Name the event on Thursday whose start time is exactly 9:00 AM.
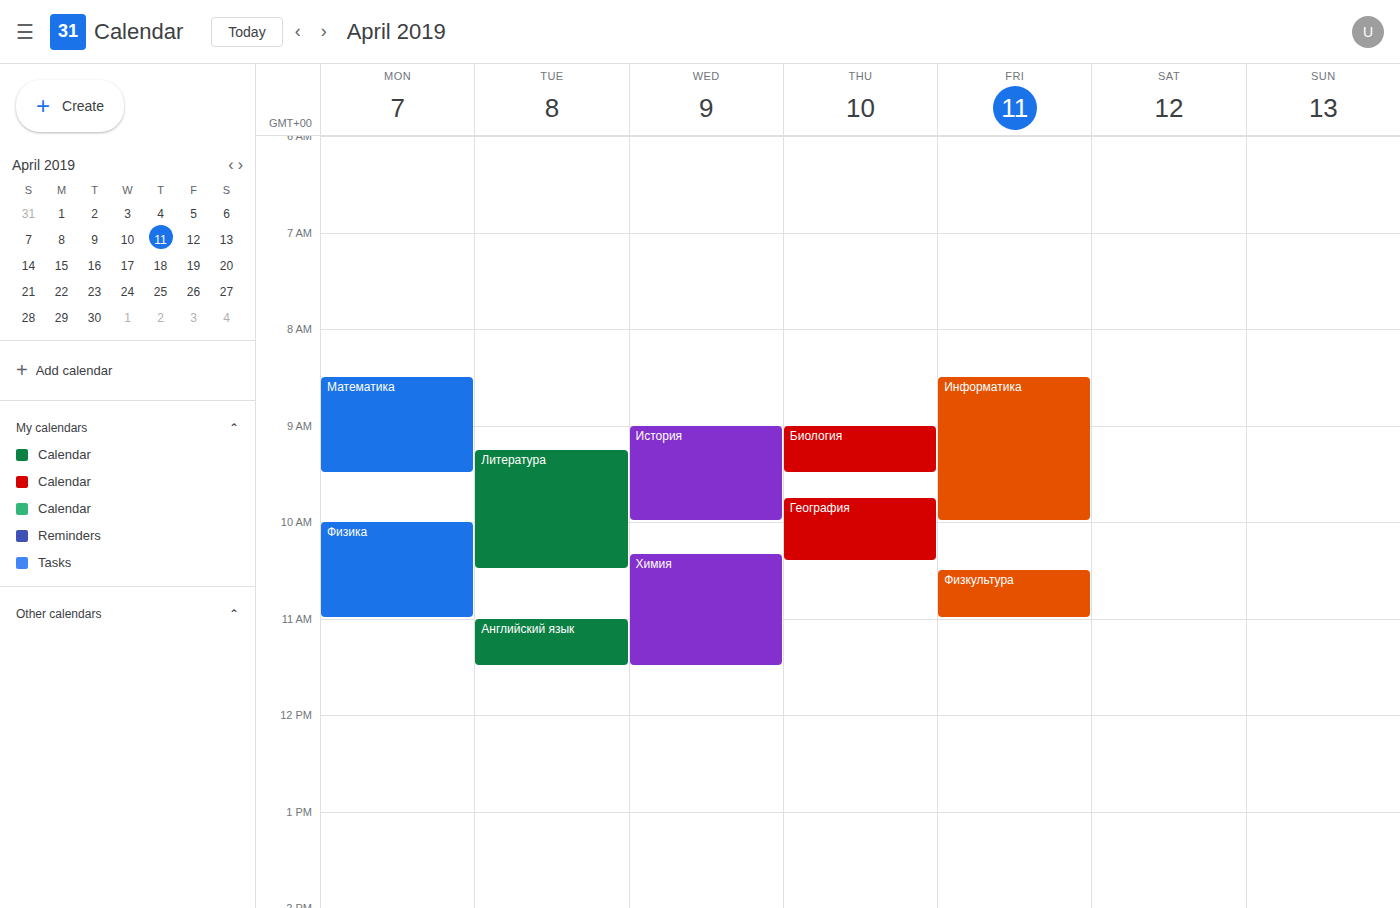
"Биология"